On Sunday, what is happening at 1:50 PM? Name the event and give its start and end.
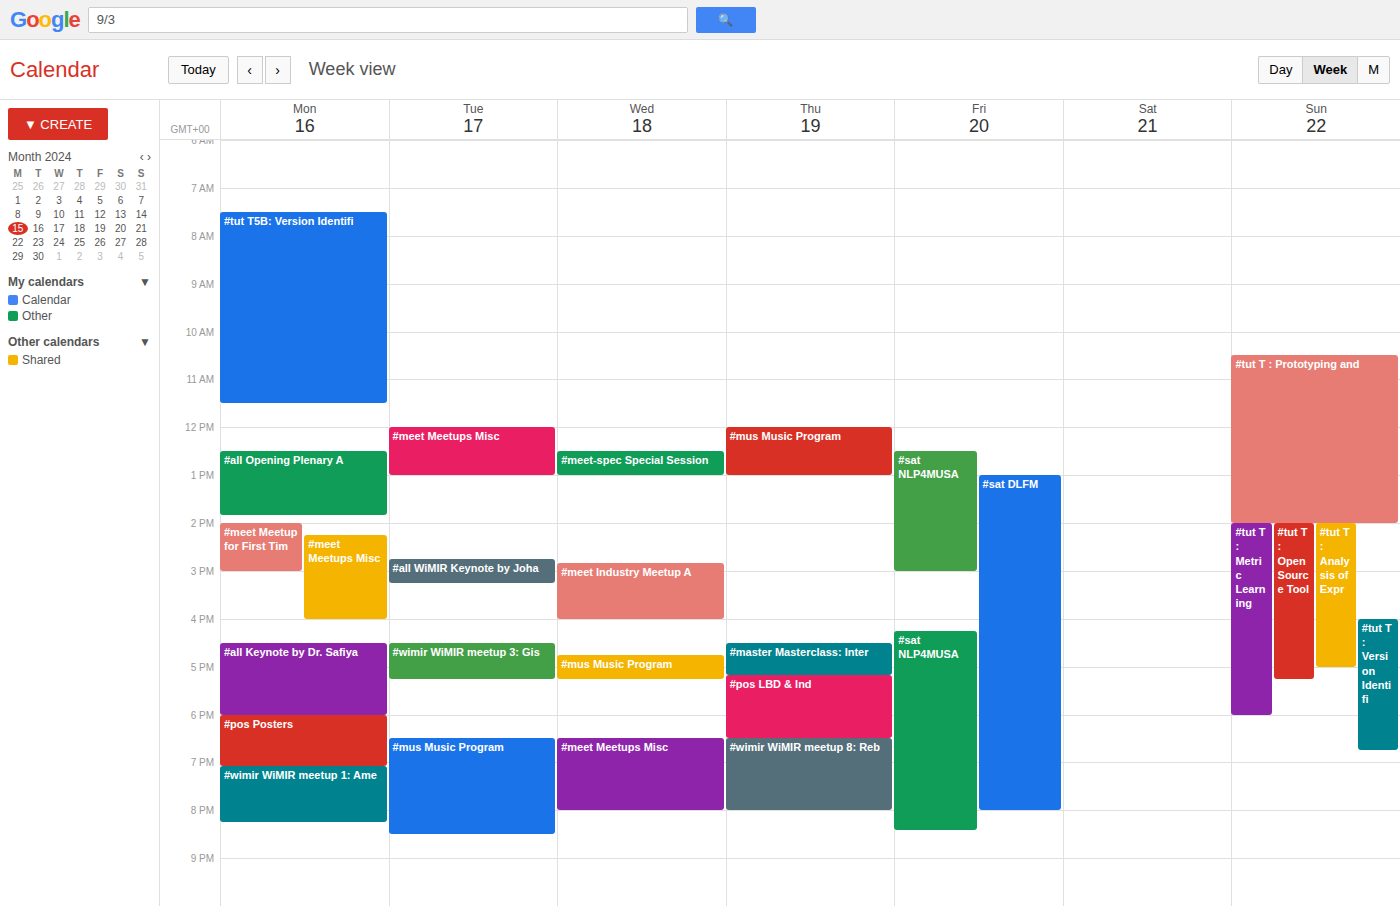
"#tut T : Prototyping and", 10:30 AM to 2:00 PM